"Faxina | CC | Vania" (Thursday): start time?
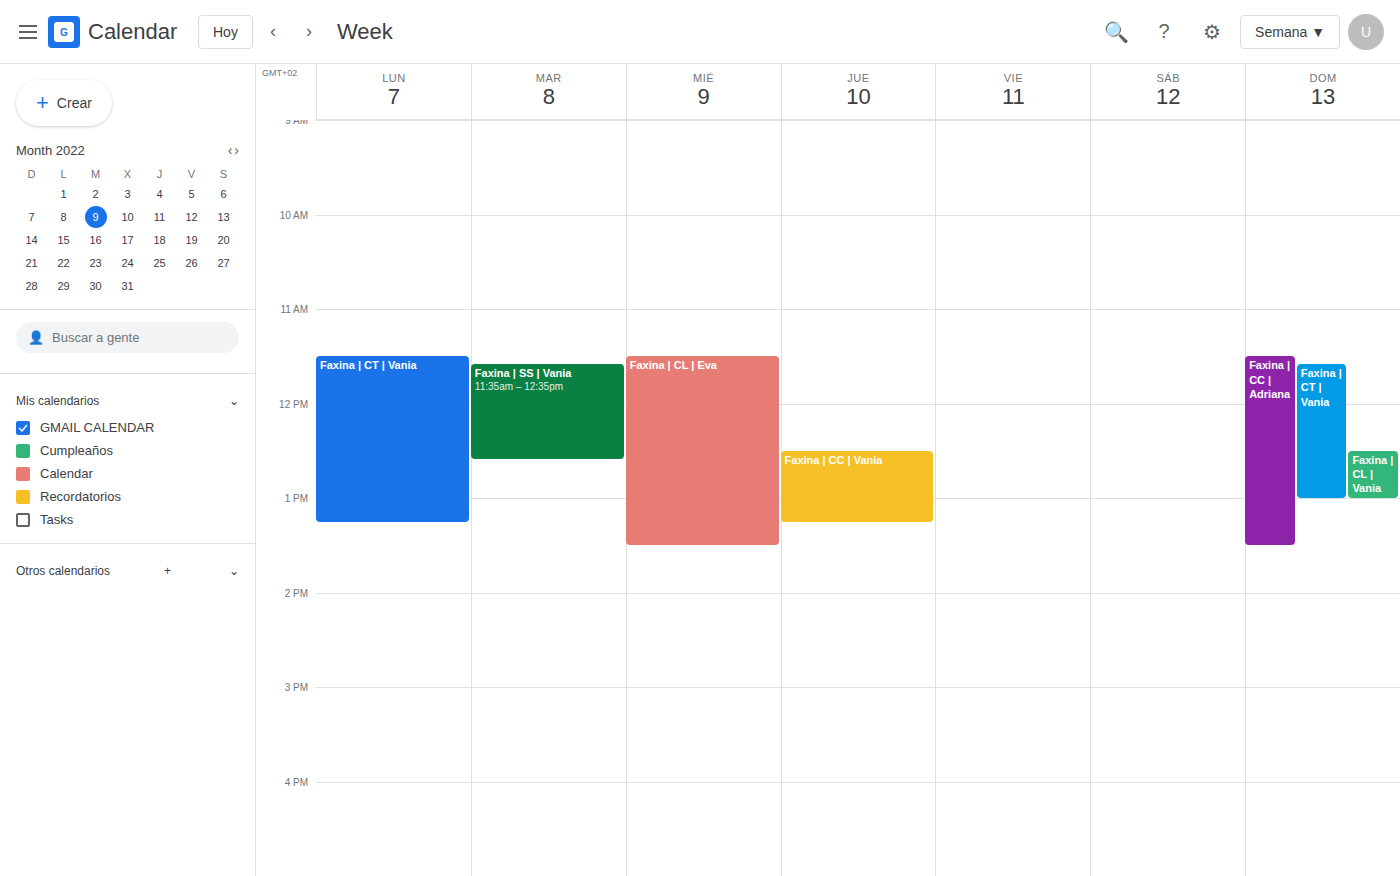
12:30 PM